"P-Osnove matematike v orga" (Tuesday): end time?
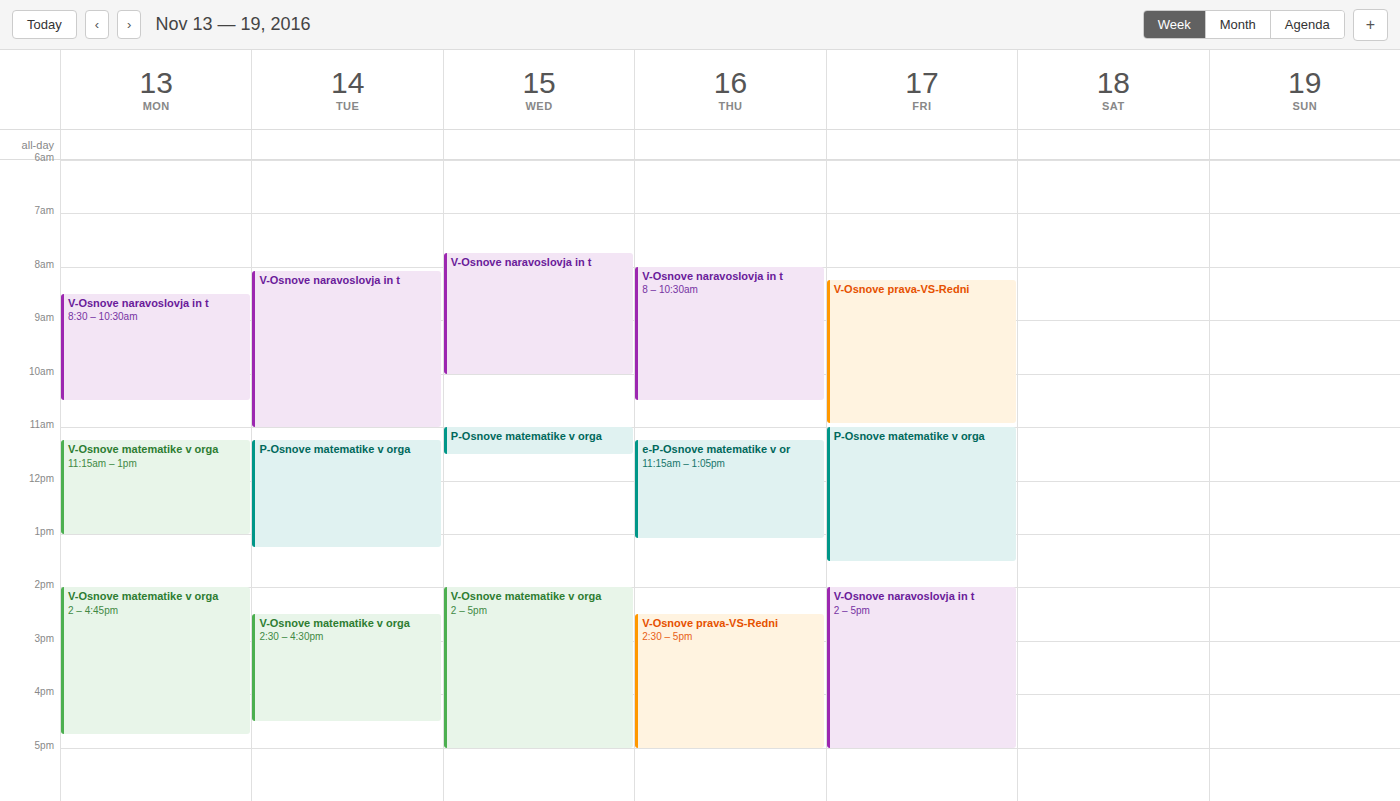
1:15 PM